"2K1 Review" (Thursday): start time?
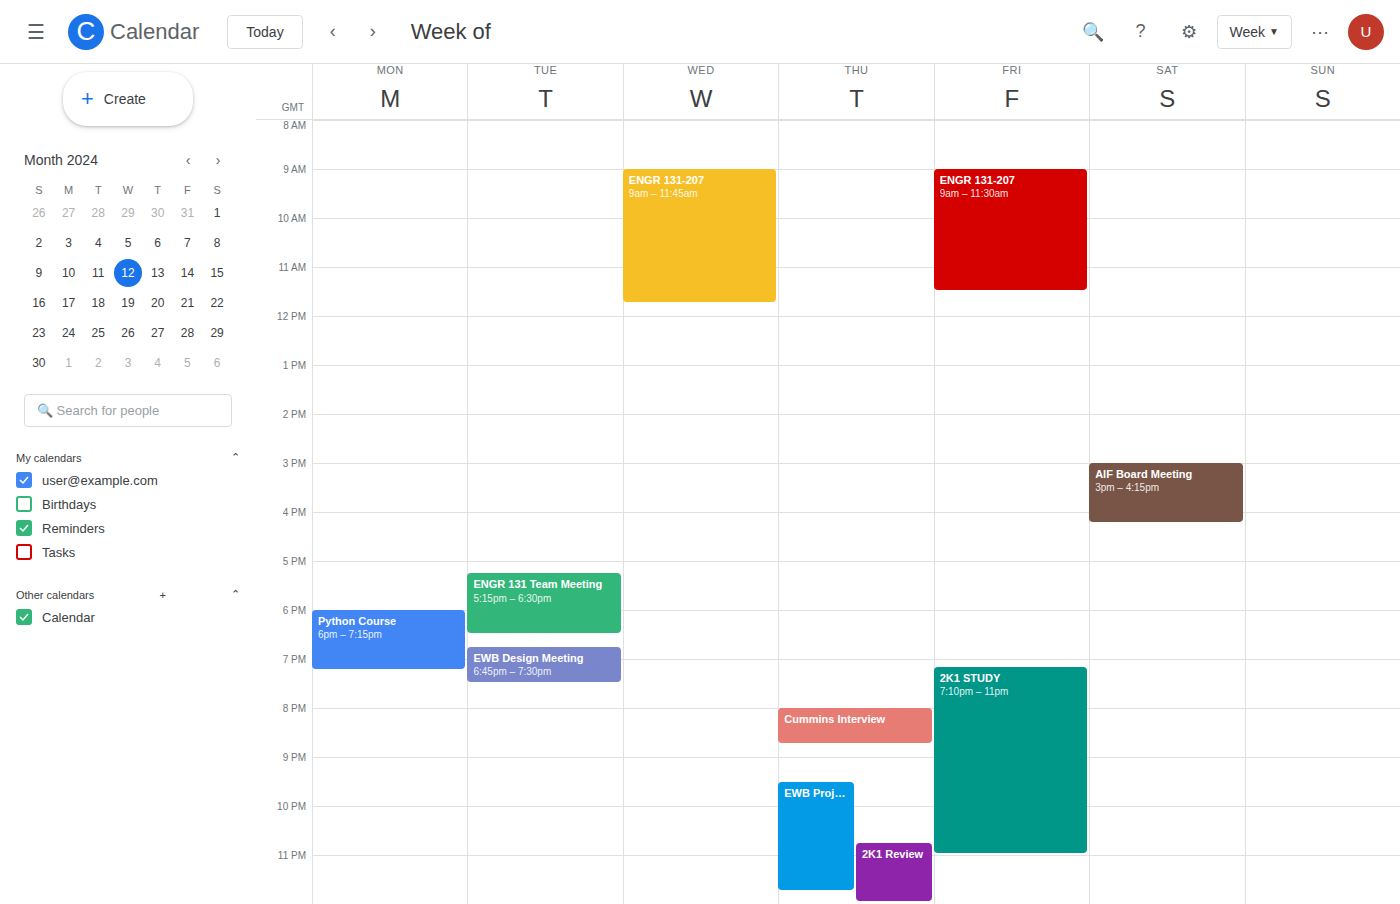
10:45 PM